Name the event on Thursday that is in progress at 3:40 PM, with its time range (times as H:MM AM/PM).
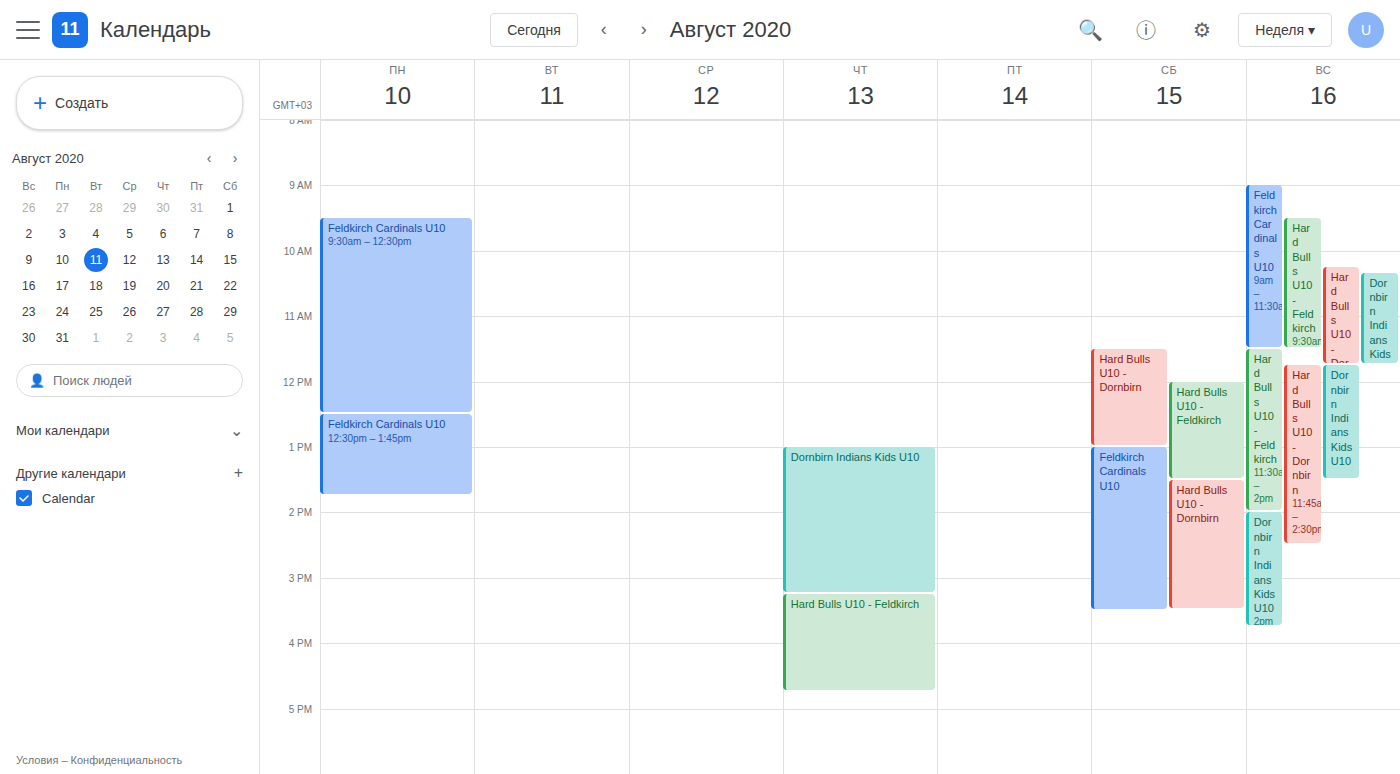
"Hard Bulls U10 - Feldkirch", 3:15 PM to 4:45 PM